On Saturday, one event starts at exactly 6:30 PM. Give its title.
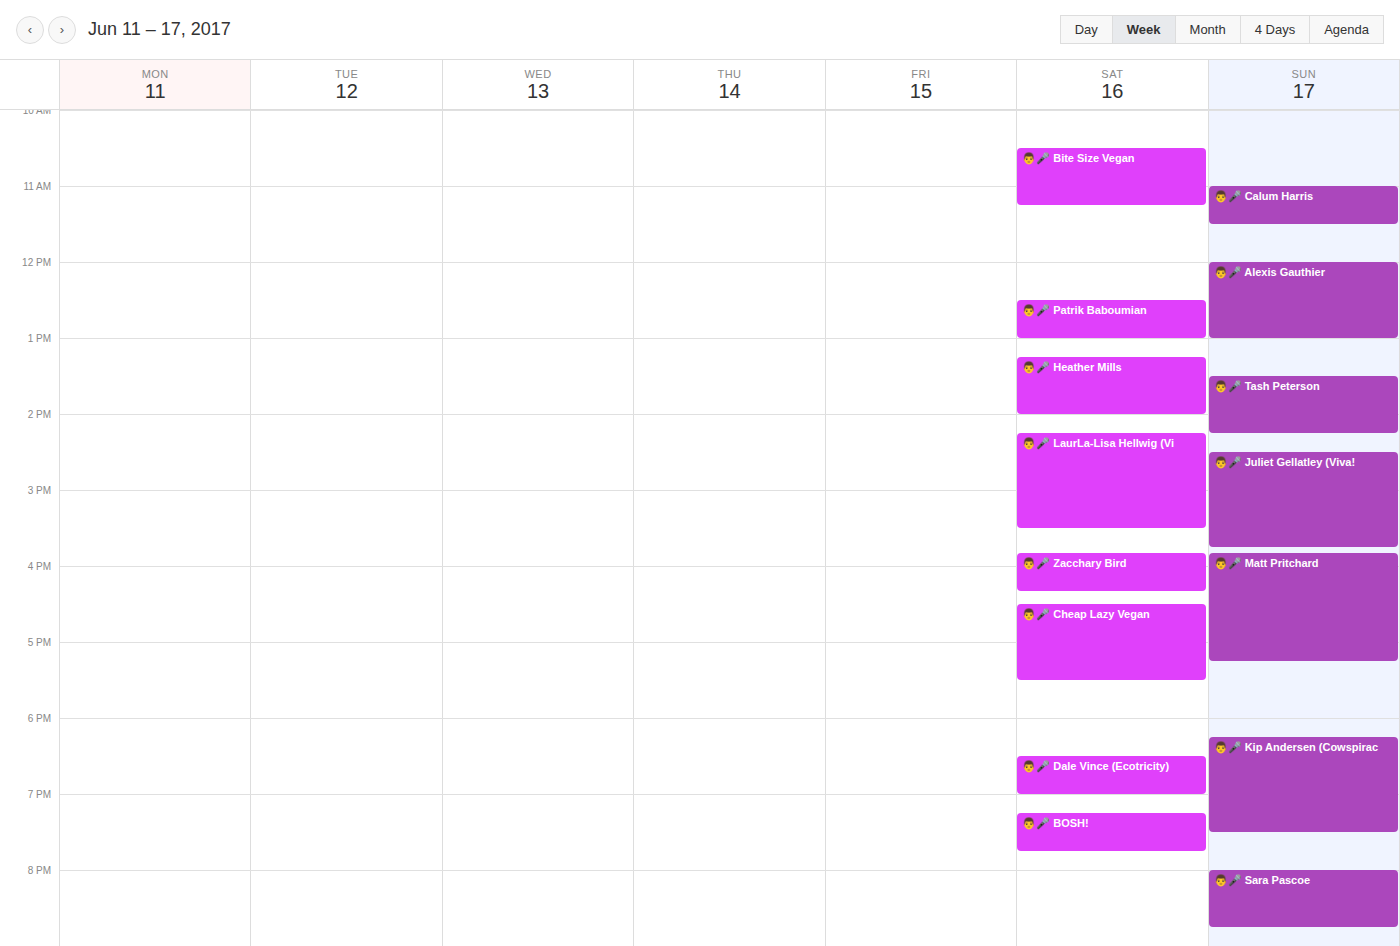
"👨🎤 Dale Vince (Ecotricity)"